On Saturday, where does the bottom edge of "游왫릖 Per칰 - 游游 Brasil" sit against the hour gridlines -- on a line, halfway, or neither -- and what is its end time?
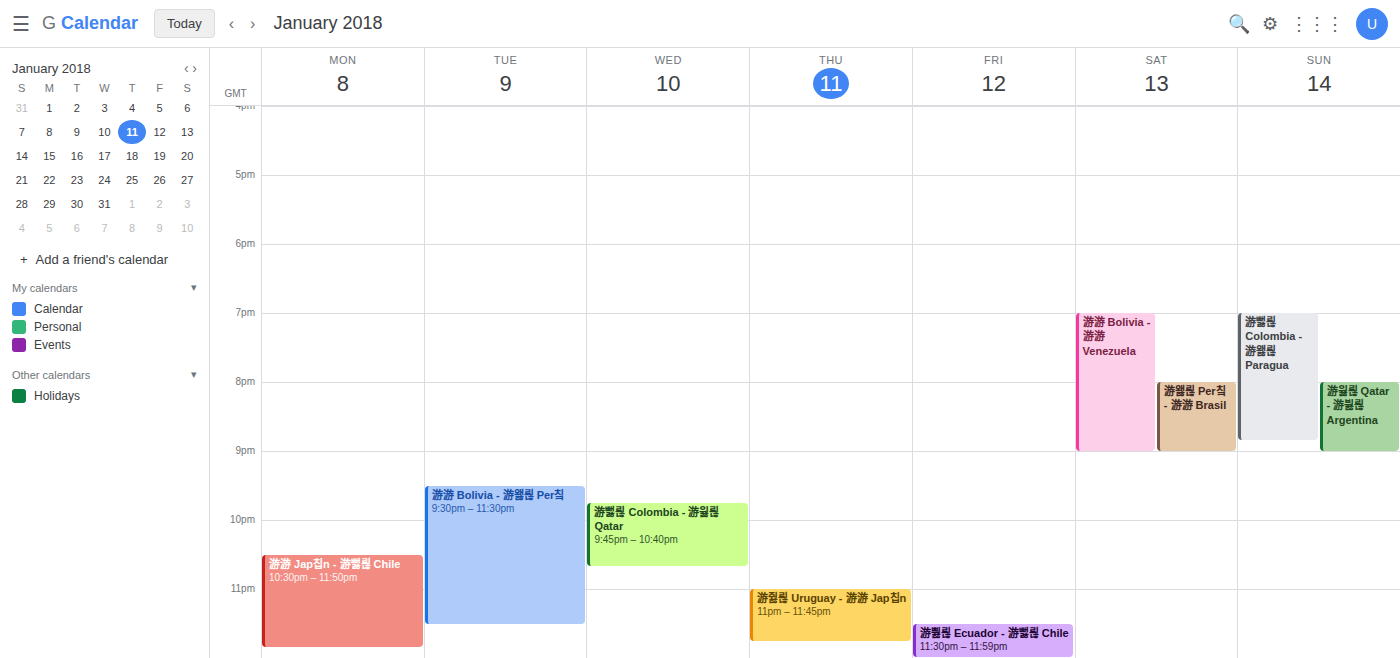
9:00 PM -- exactly on the 9 PM line.